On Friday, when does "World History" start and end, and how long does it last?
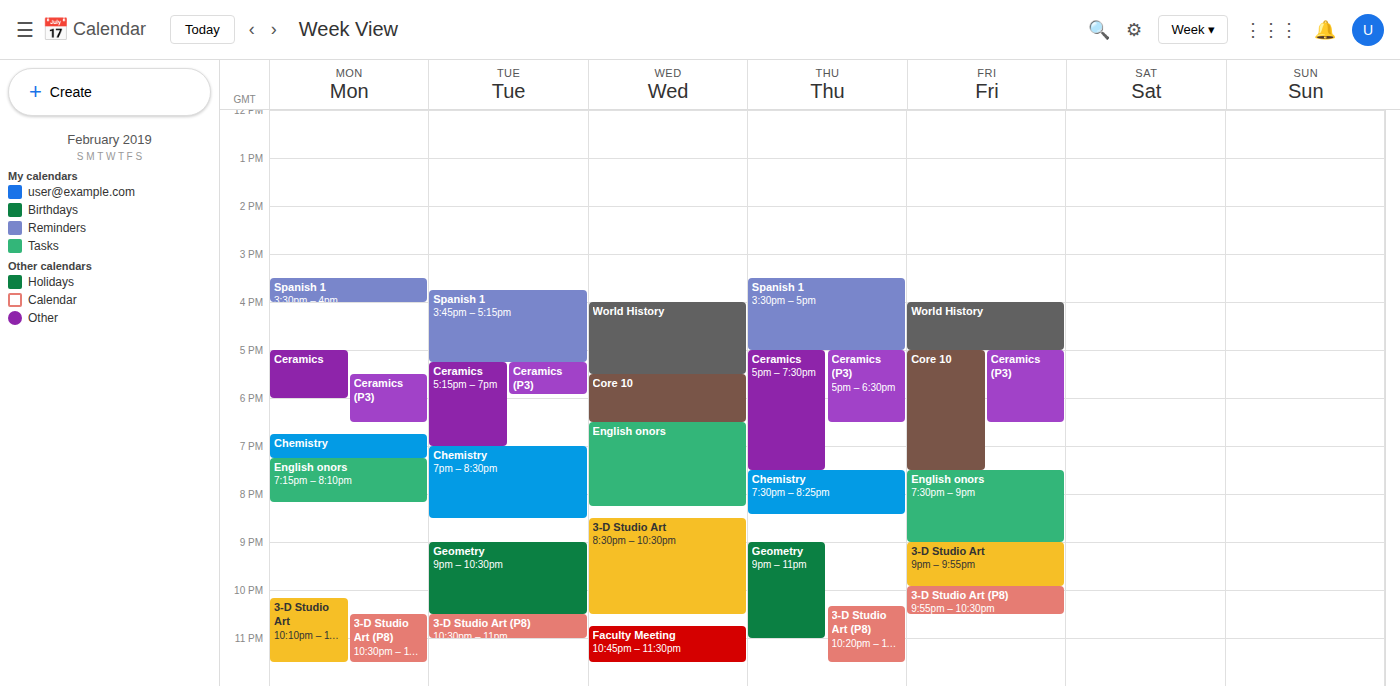
4:00 PM to 5:00 PM, 1 hour